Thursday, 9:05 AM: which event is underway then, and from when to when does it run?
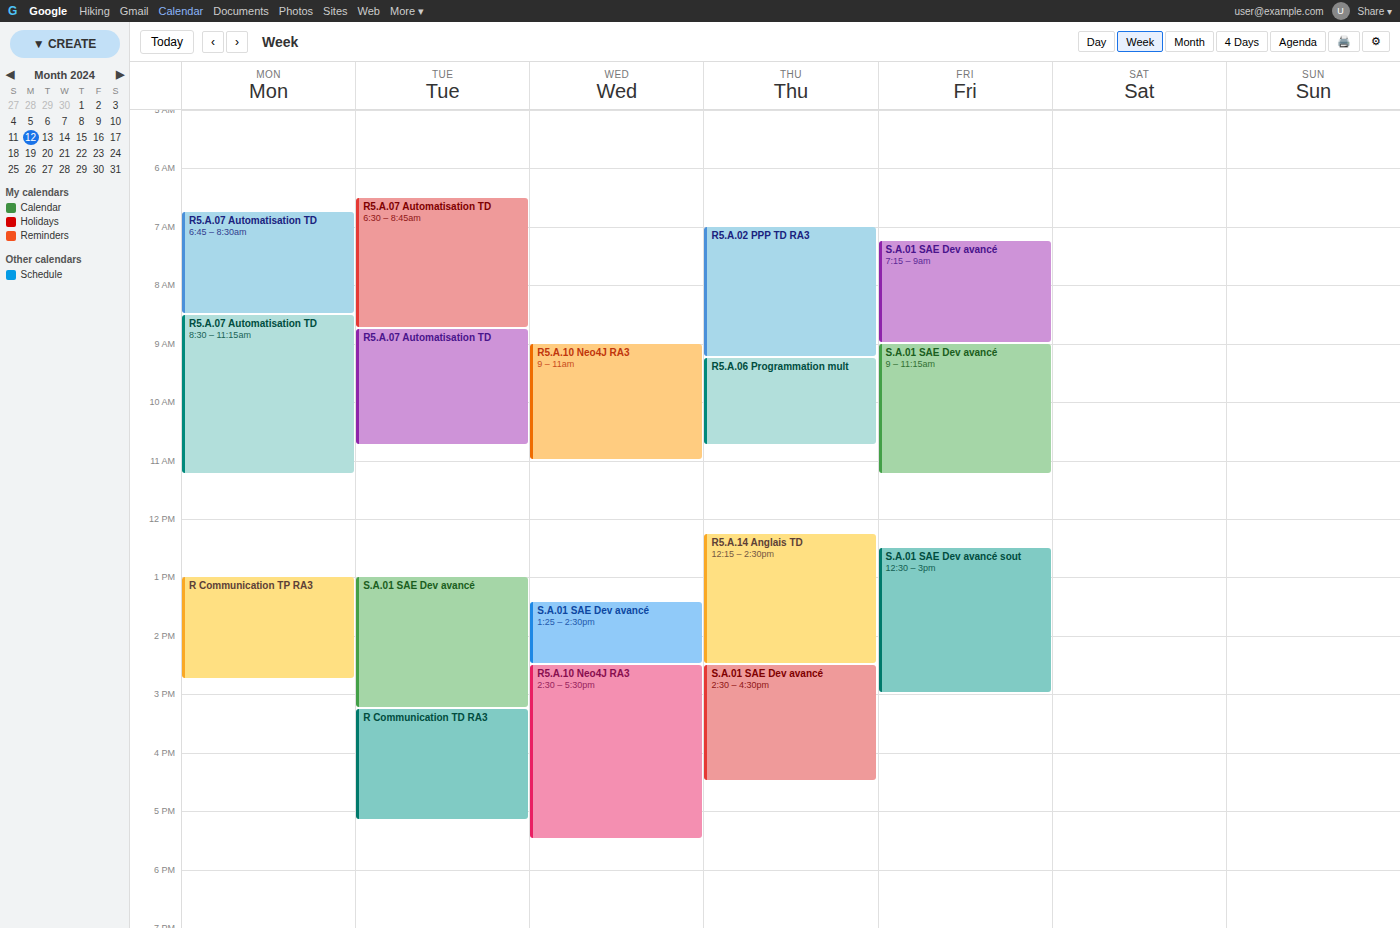
"R5.A.02 PPP TD RA3", 7:00 AM to 9:15 AM